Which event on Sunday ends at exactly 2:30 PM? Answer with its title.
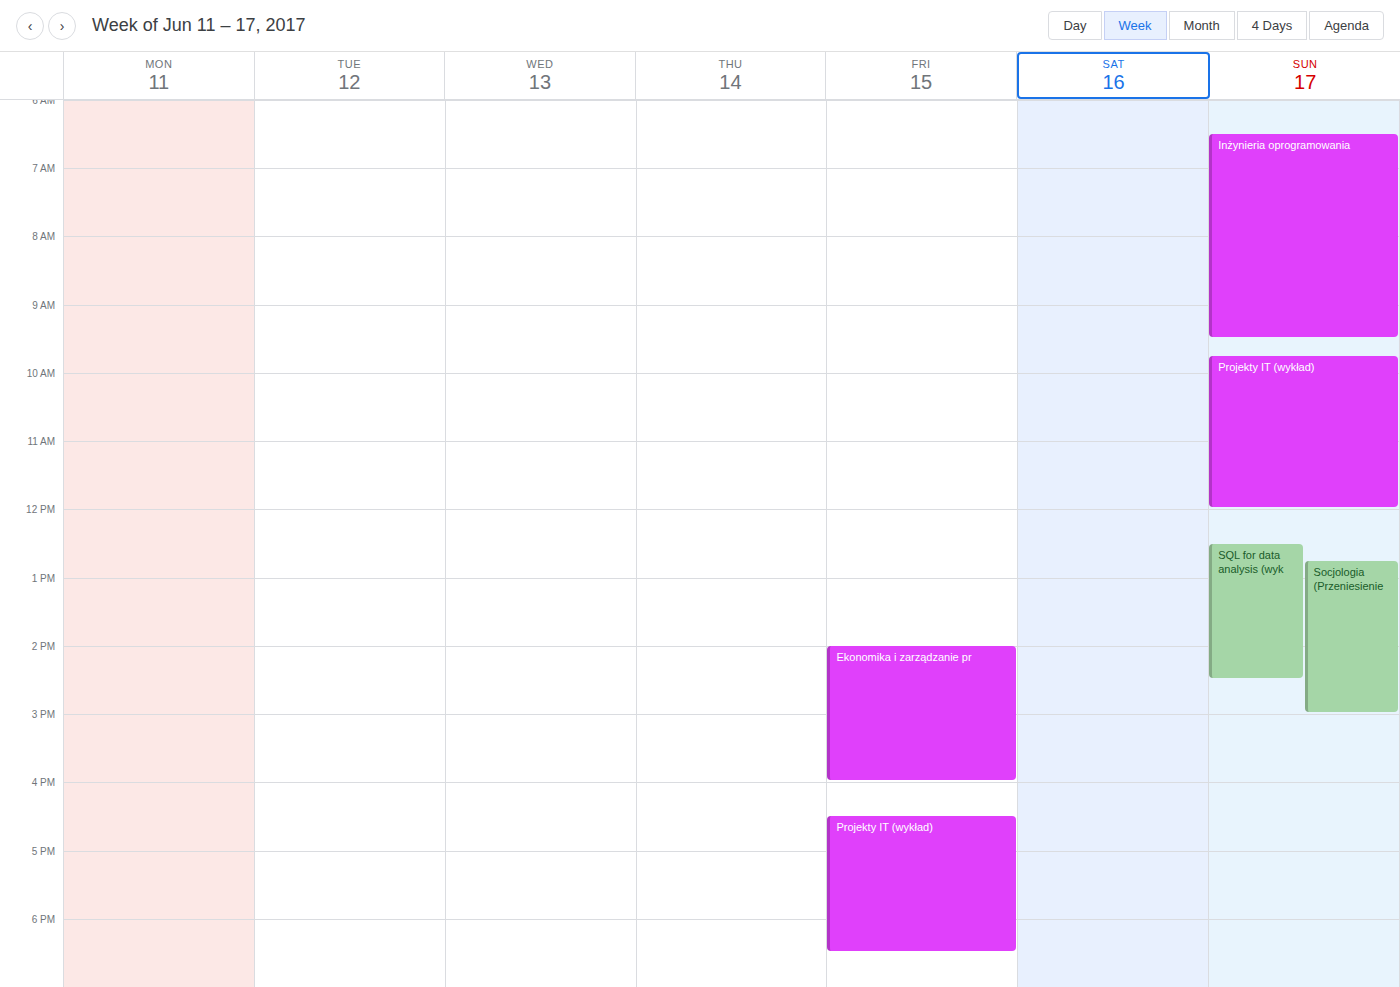
"SQL for data analysis (wyk"